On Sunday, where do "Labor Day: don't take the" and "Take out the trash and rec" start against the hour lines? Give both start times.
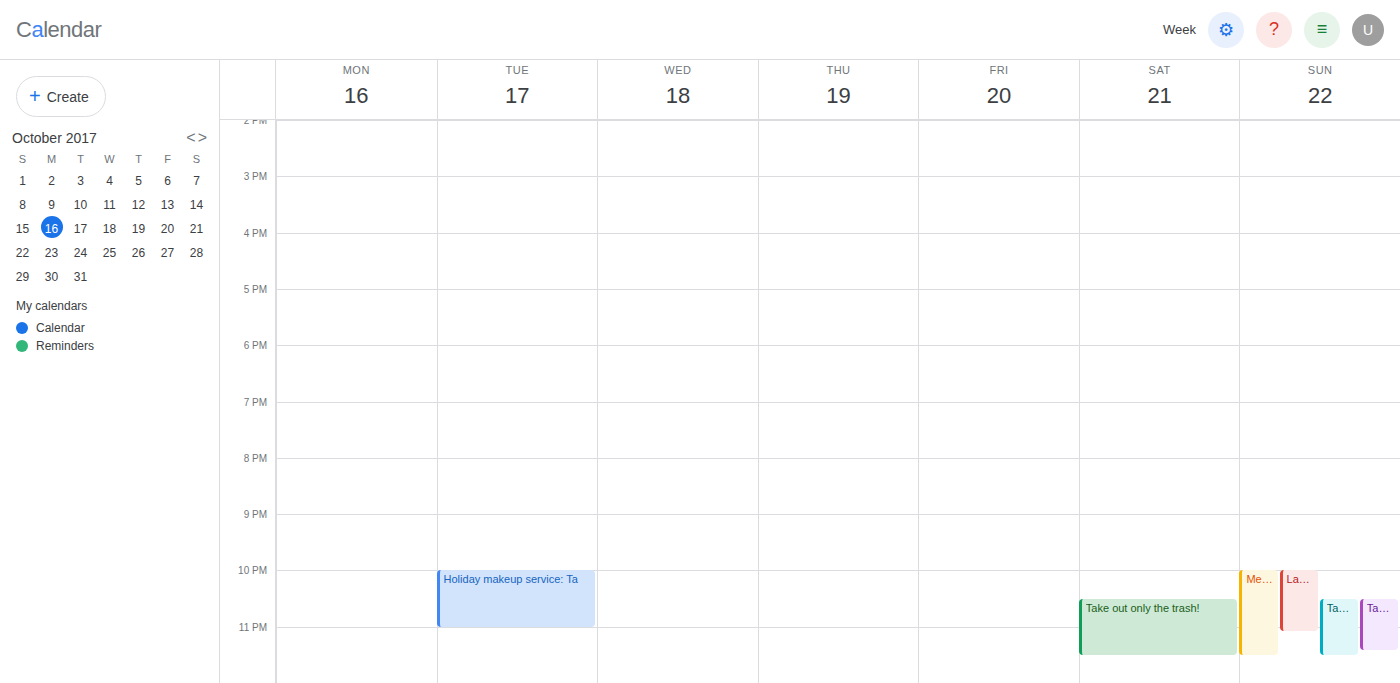
"Labor Day: don't take the": 10:00 PM, exactly on the 10 PM line. "Take out the trash and rec": 10:30 PM, halfway between the 10 PM and 11 PM lines.